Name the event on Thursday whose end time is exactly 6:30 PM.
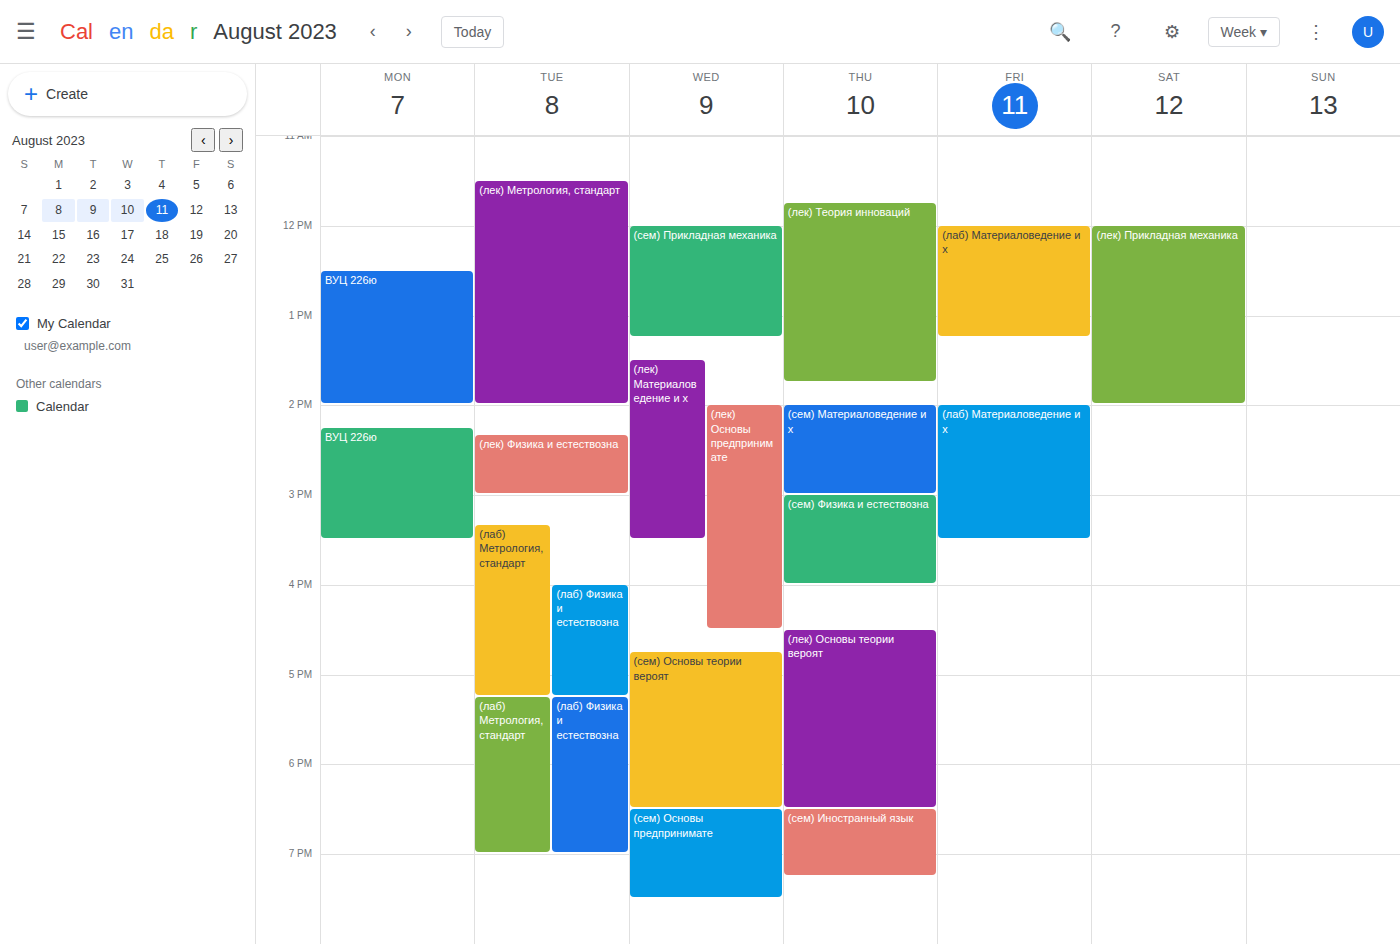
"(лек) Основы теории вероят"